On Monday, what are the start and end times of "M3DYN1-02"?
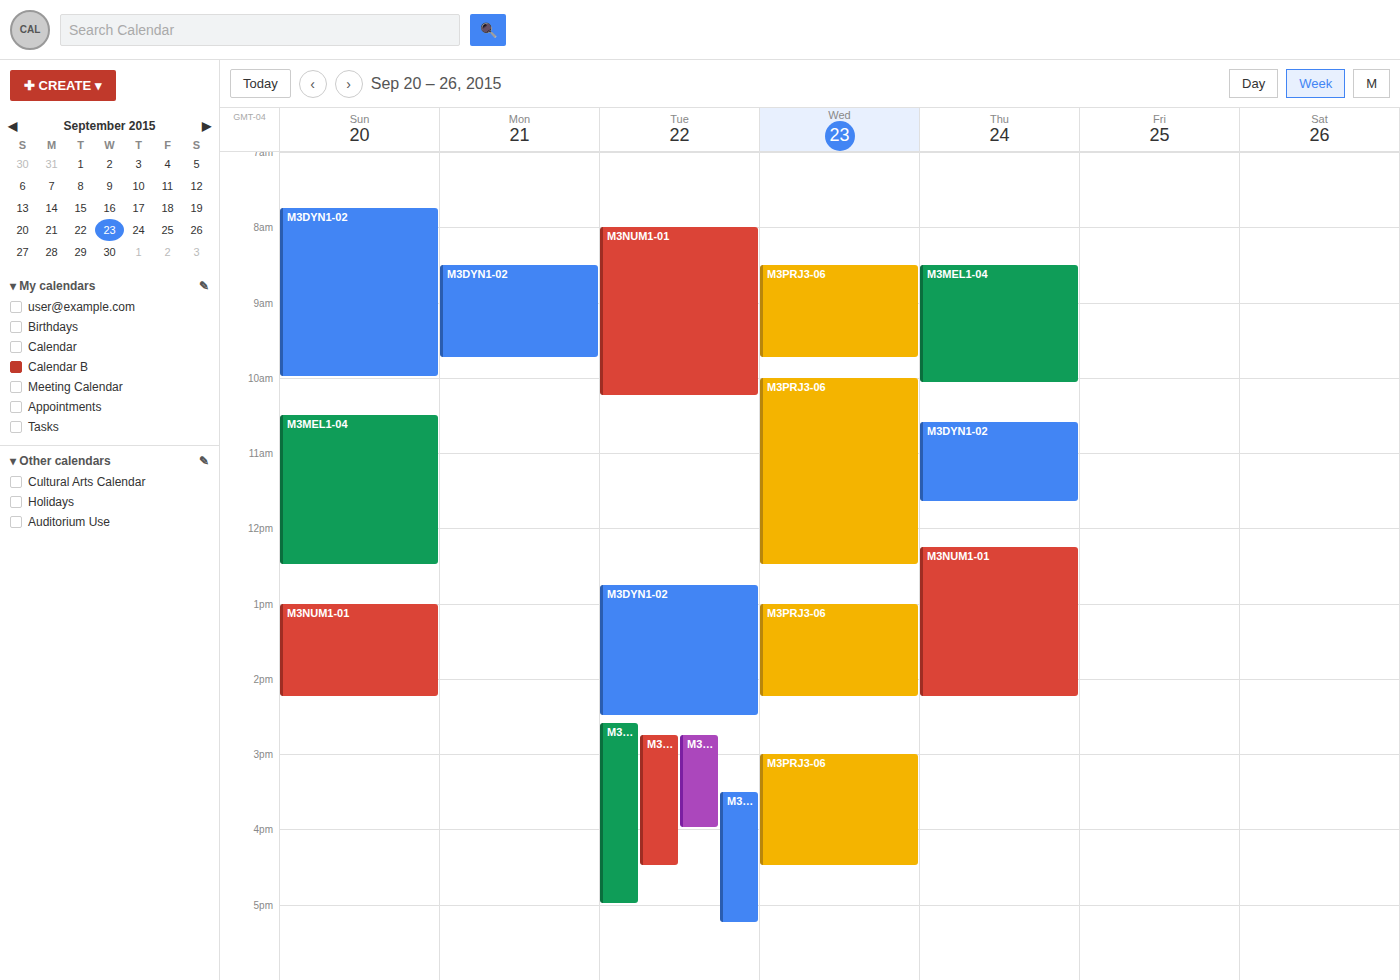
8:30 AM to 9:45 AM